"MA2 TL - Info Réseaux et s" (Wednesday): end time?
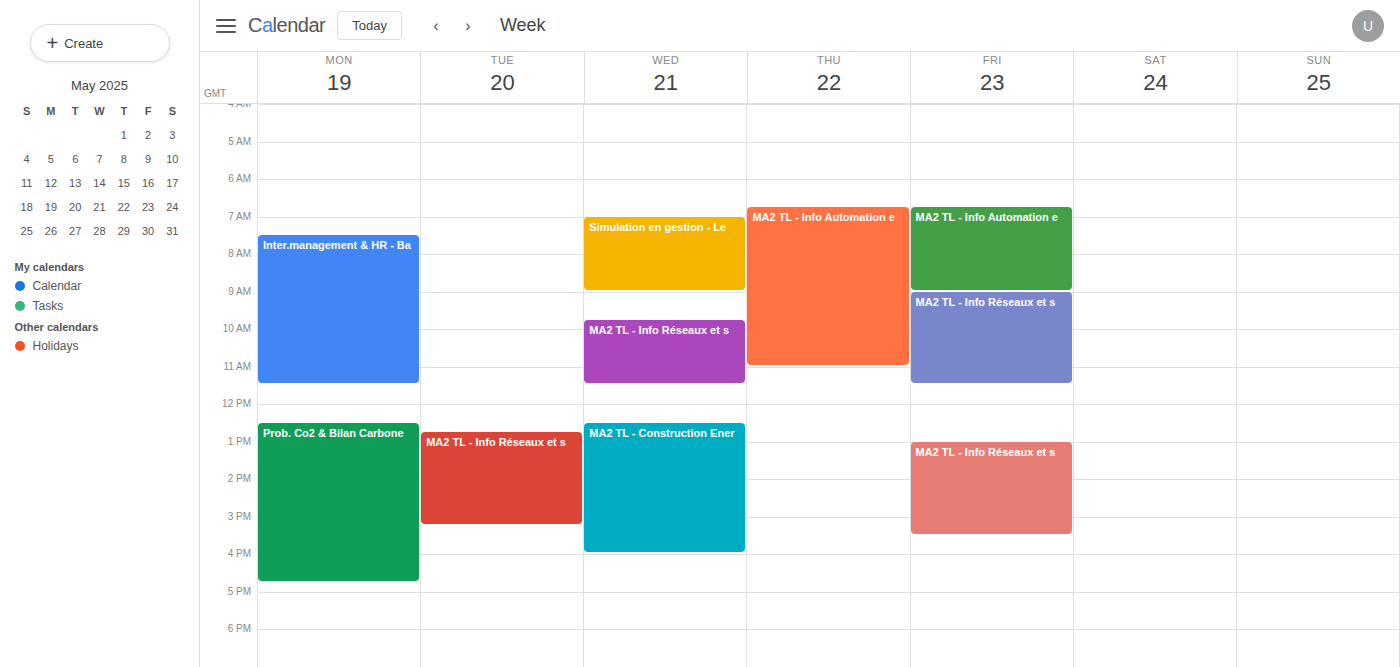
11:30 AM